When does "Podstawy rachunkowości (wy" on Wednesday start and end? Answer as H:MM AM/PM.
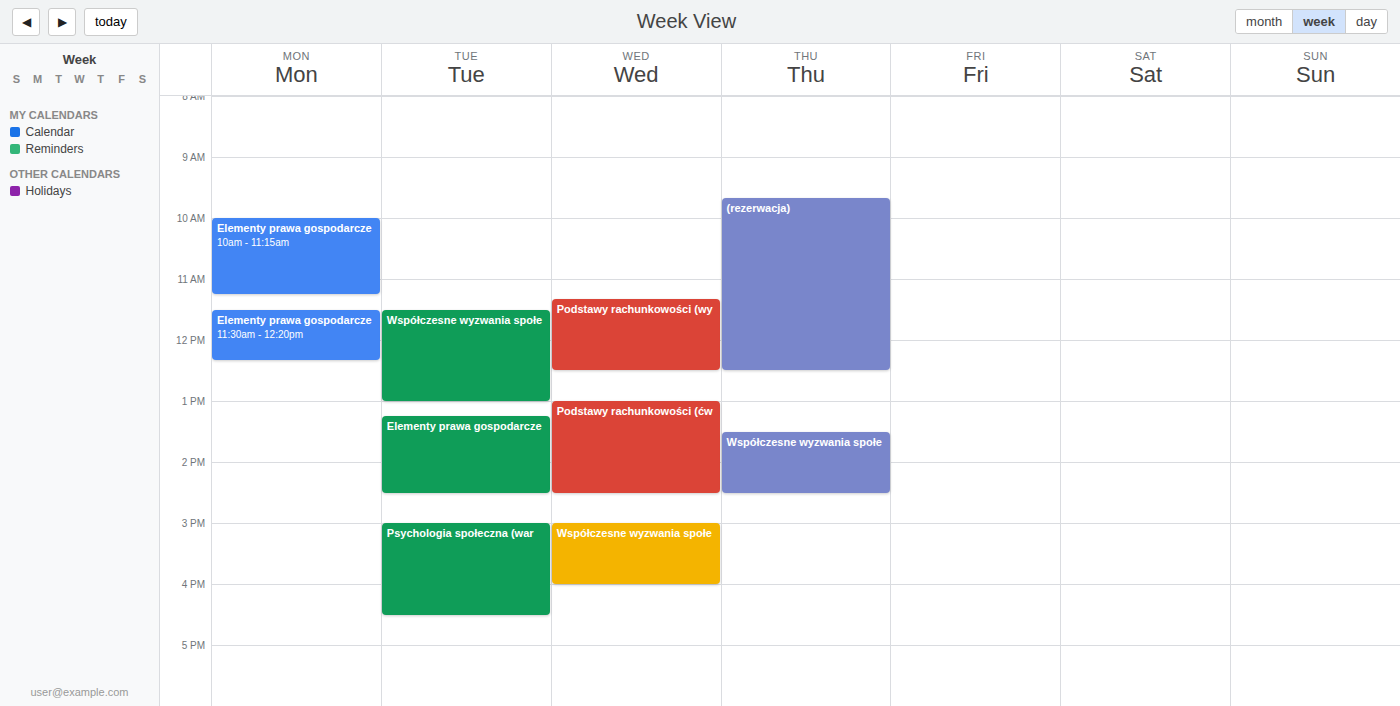
11:20 AM to 12:30 PM